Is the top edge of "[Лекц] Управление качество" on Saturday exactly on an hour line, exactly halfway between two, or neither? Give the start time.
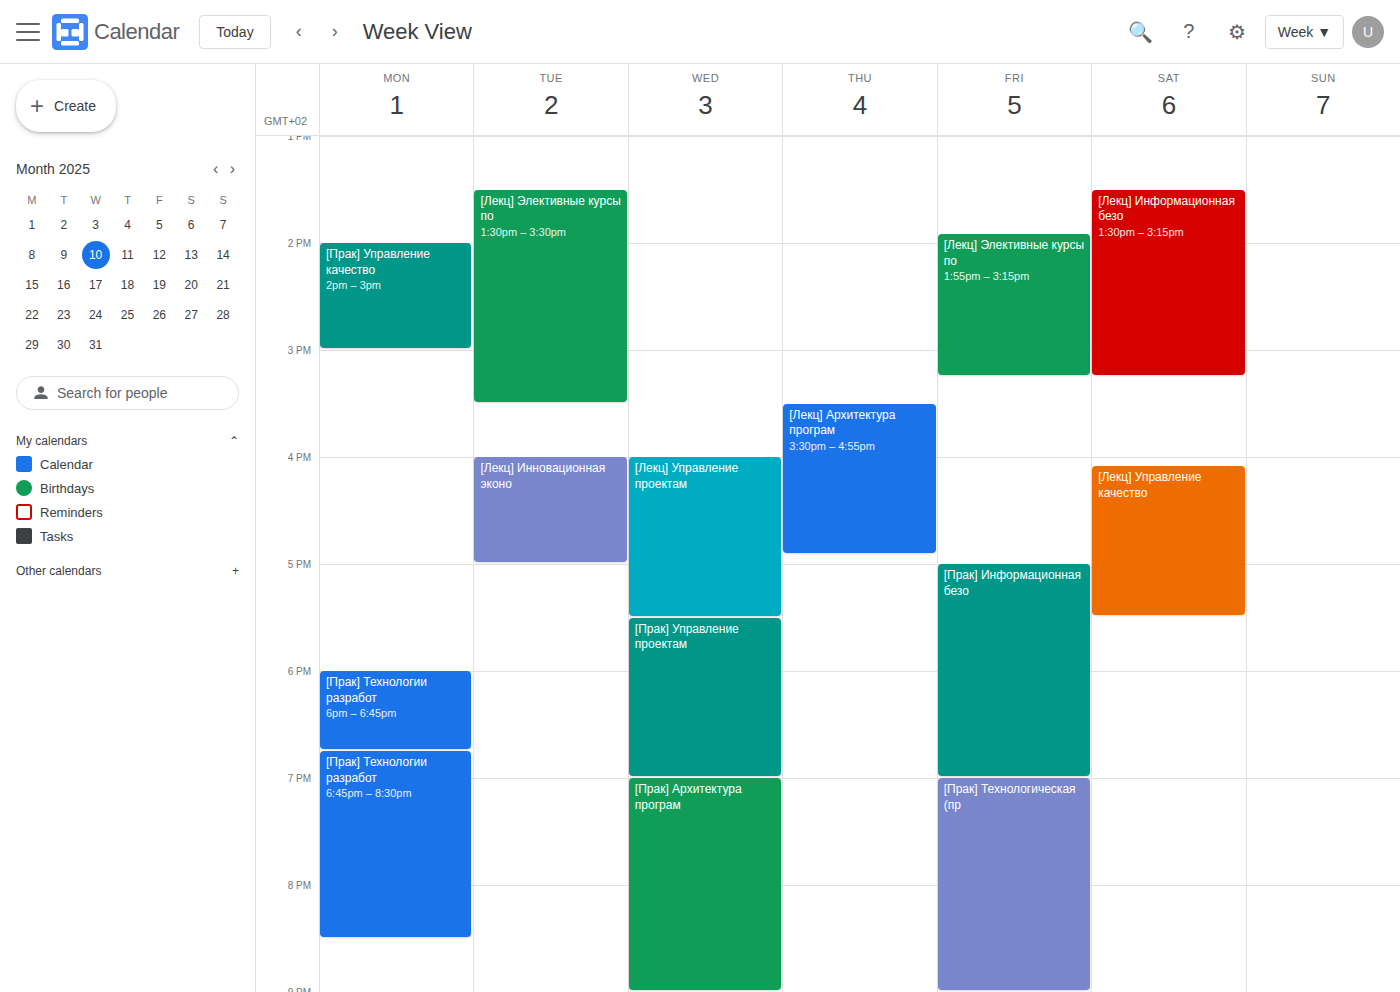
4:05 PM -- neither: 5 minutes below the 4 PM line and 55 minutes above the 5 PM line.